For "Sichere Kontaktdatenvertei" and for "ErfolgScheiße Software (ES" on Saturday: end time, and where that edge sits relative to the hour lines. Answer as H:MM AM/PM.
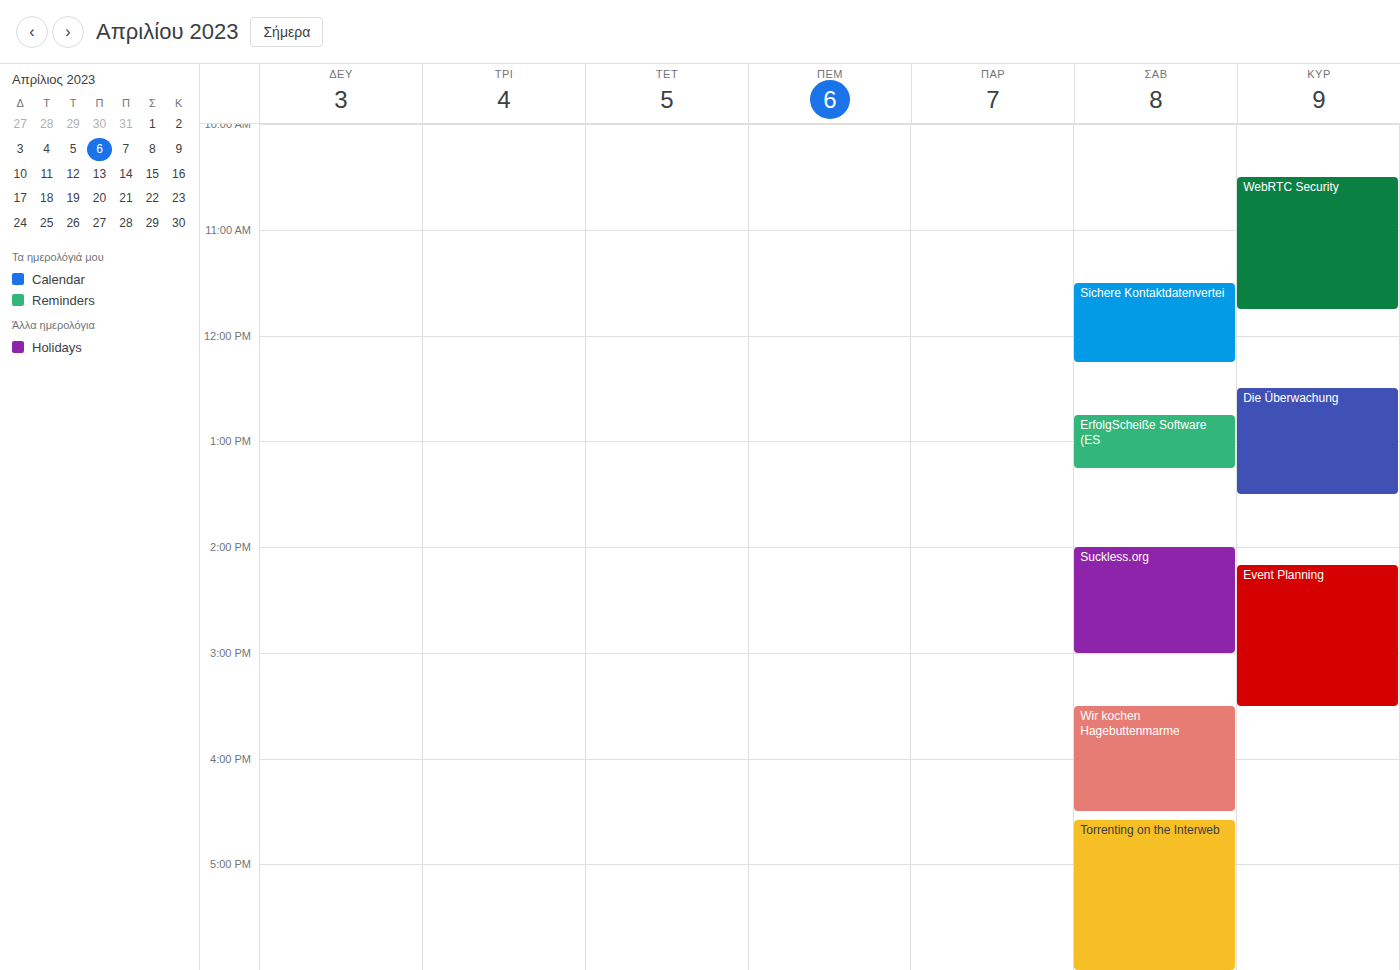
"Sichere Kontaktdatenvertei": 12:15 PM, neither: a quarter of the way from the 12 PM line to the 1 PM line. "ErfolgScheiße Software (ES": 1:15 PM, neither: a quarter of the way from the 1 PM line to the 2 PM line.